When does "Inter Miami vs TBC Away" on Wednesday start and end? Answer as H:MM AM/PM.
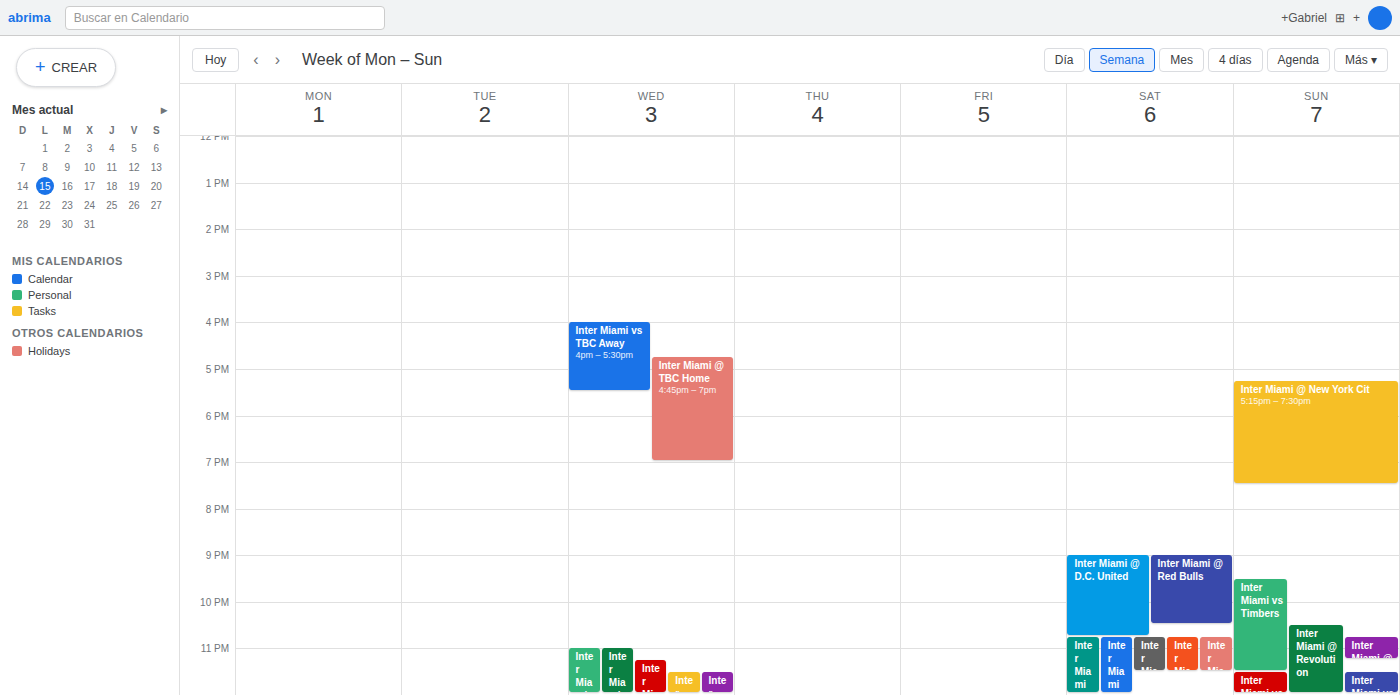
4:00 PM to 5:30 PM